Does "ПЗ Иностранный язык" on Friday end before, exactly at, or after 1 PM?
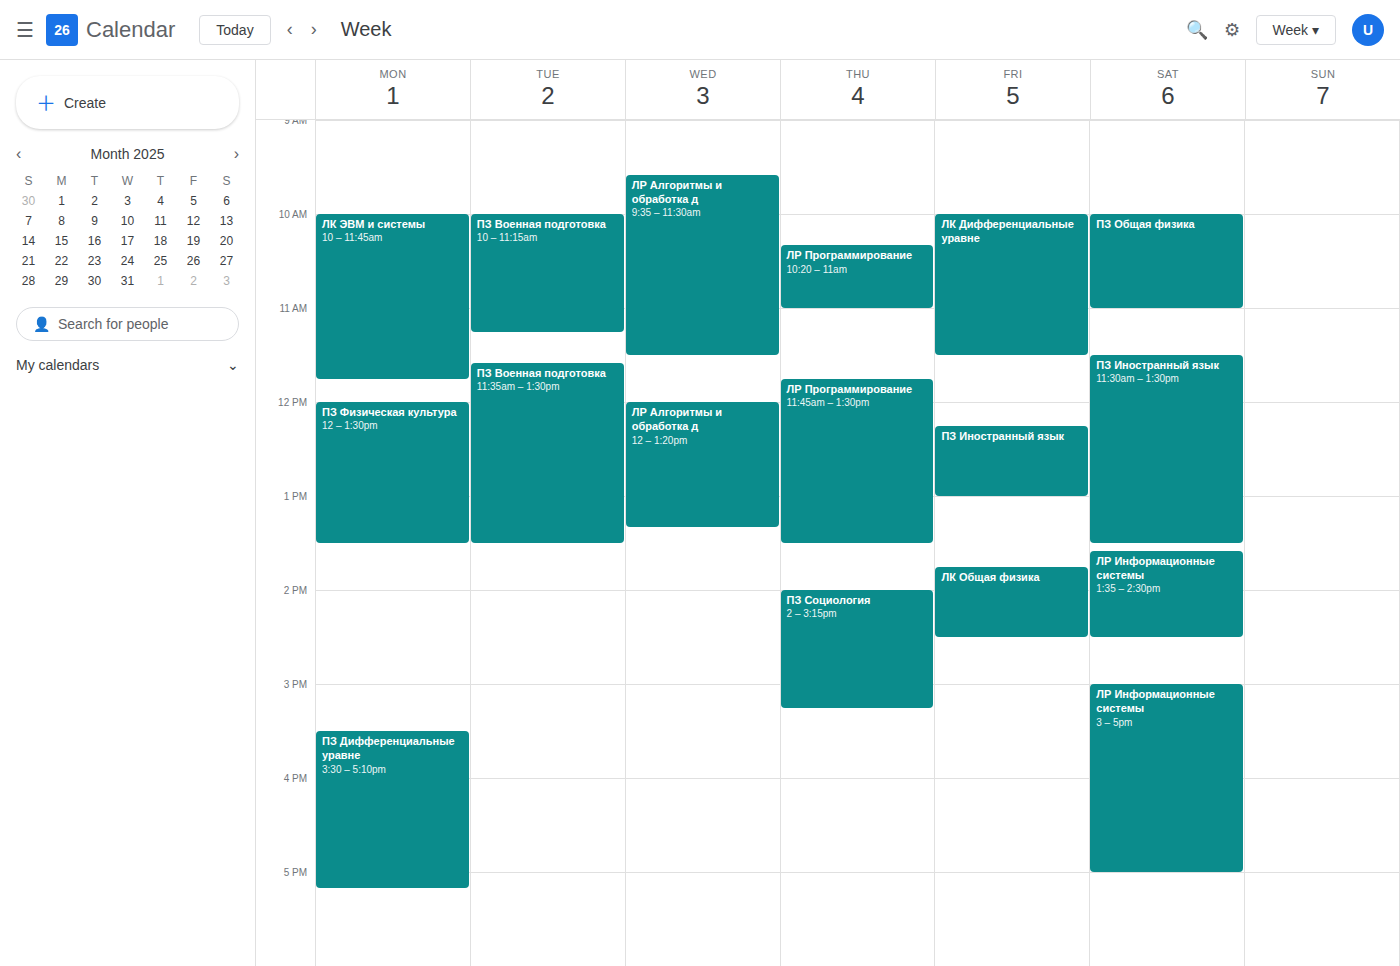
1:00 PM -- exactly at 1 PM, on the 1 PM line.